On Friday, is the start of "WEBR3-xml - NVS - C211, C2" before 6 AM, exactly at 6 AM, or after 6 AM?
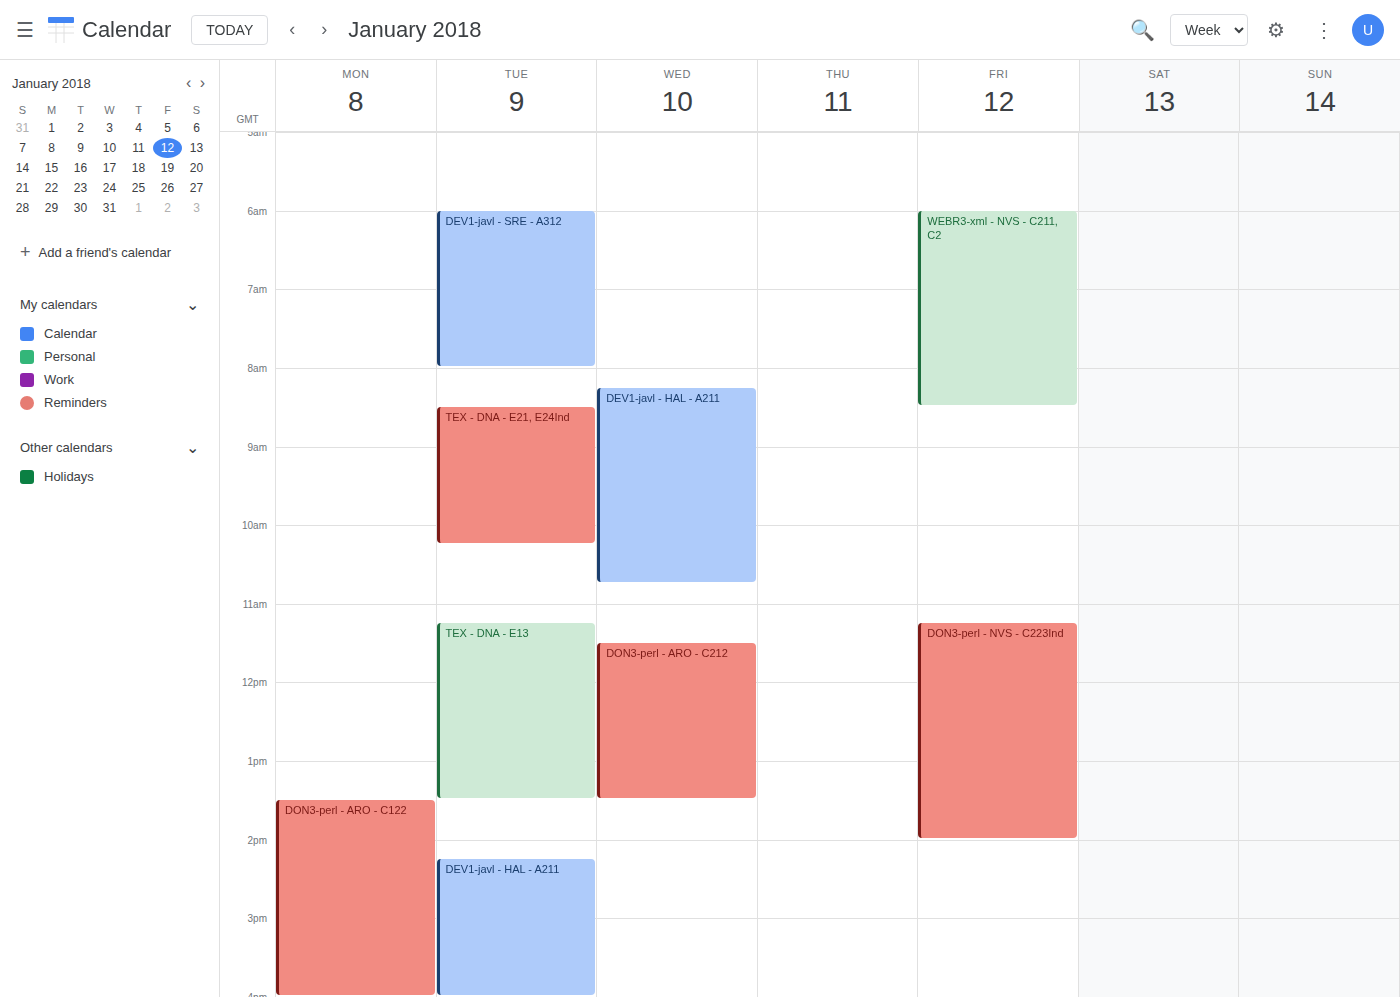
6:00 AM -- exactly at 6 AM, on the 6 AM line.